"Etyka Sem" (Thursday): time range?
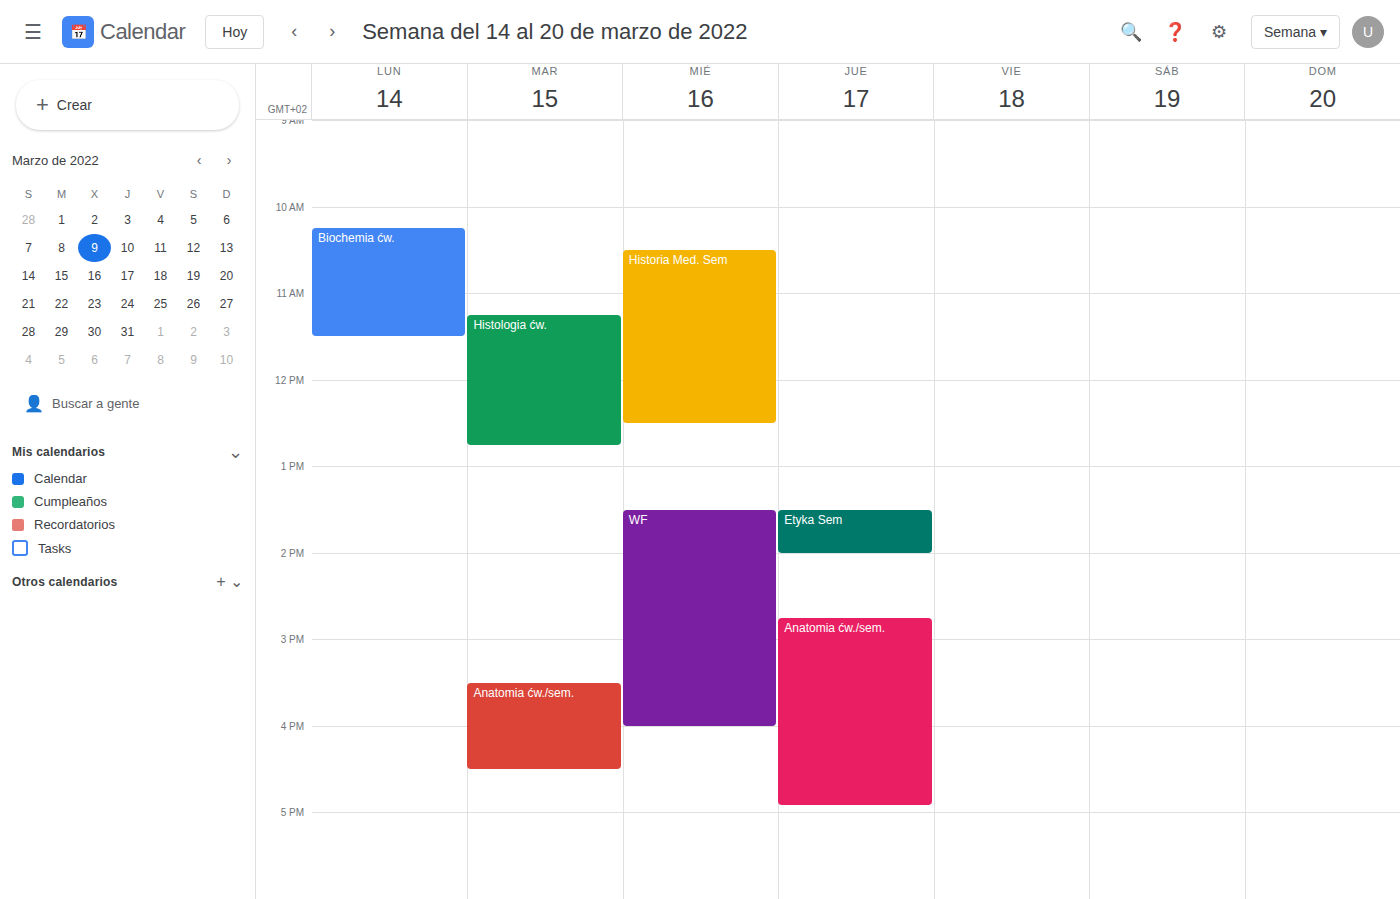
13:30 to 14:00